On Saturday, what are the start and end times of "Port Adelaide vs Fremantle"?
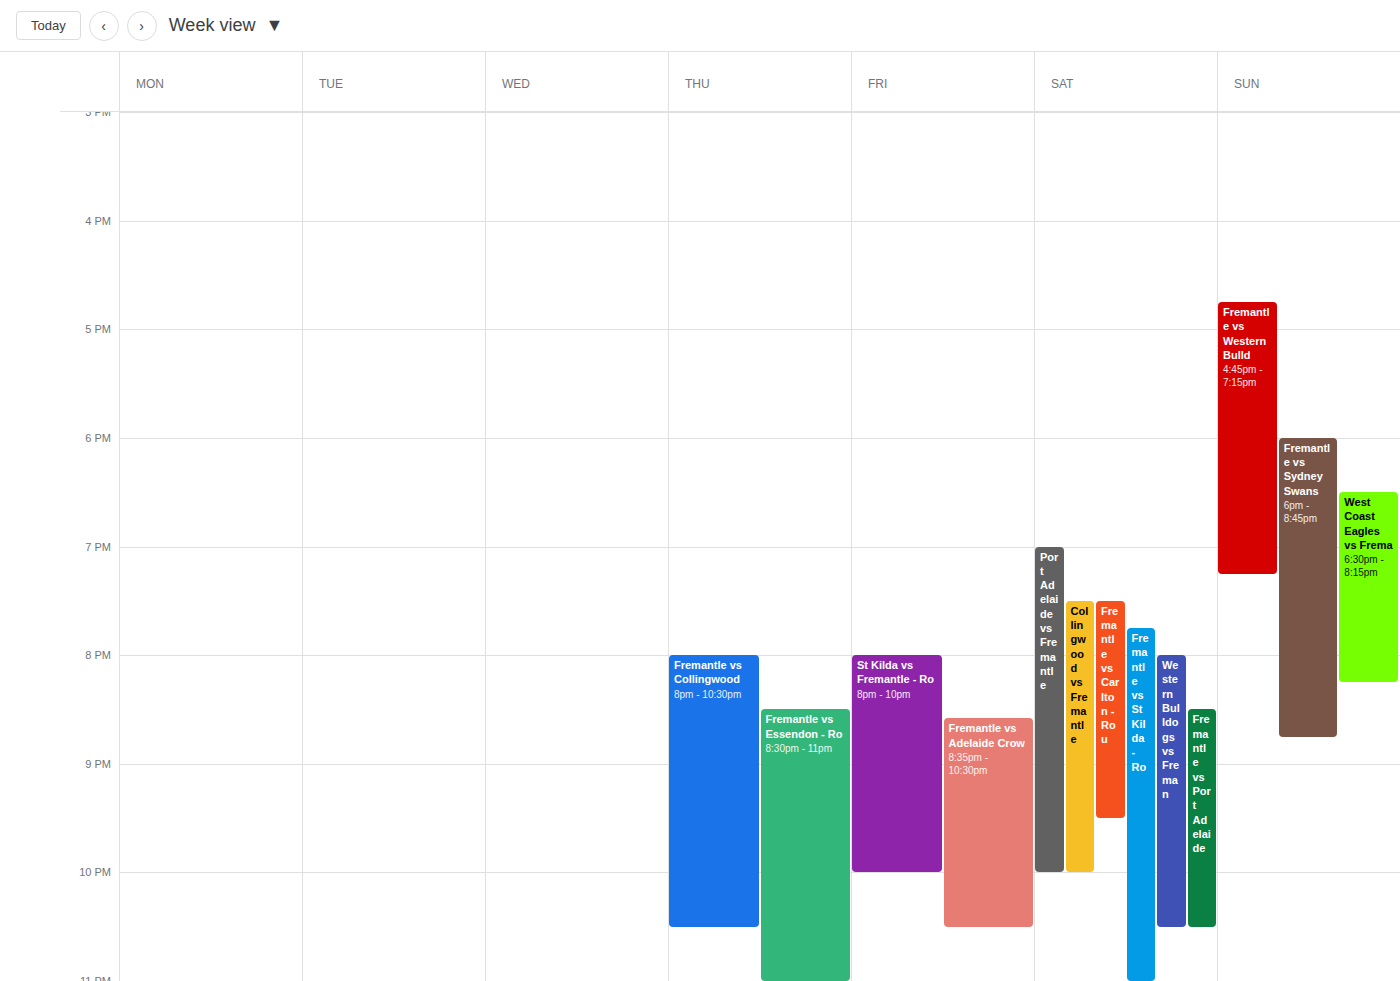
7:00 PM to 10:00 PM